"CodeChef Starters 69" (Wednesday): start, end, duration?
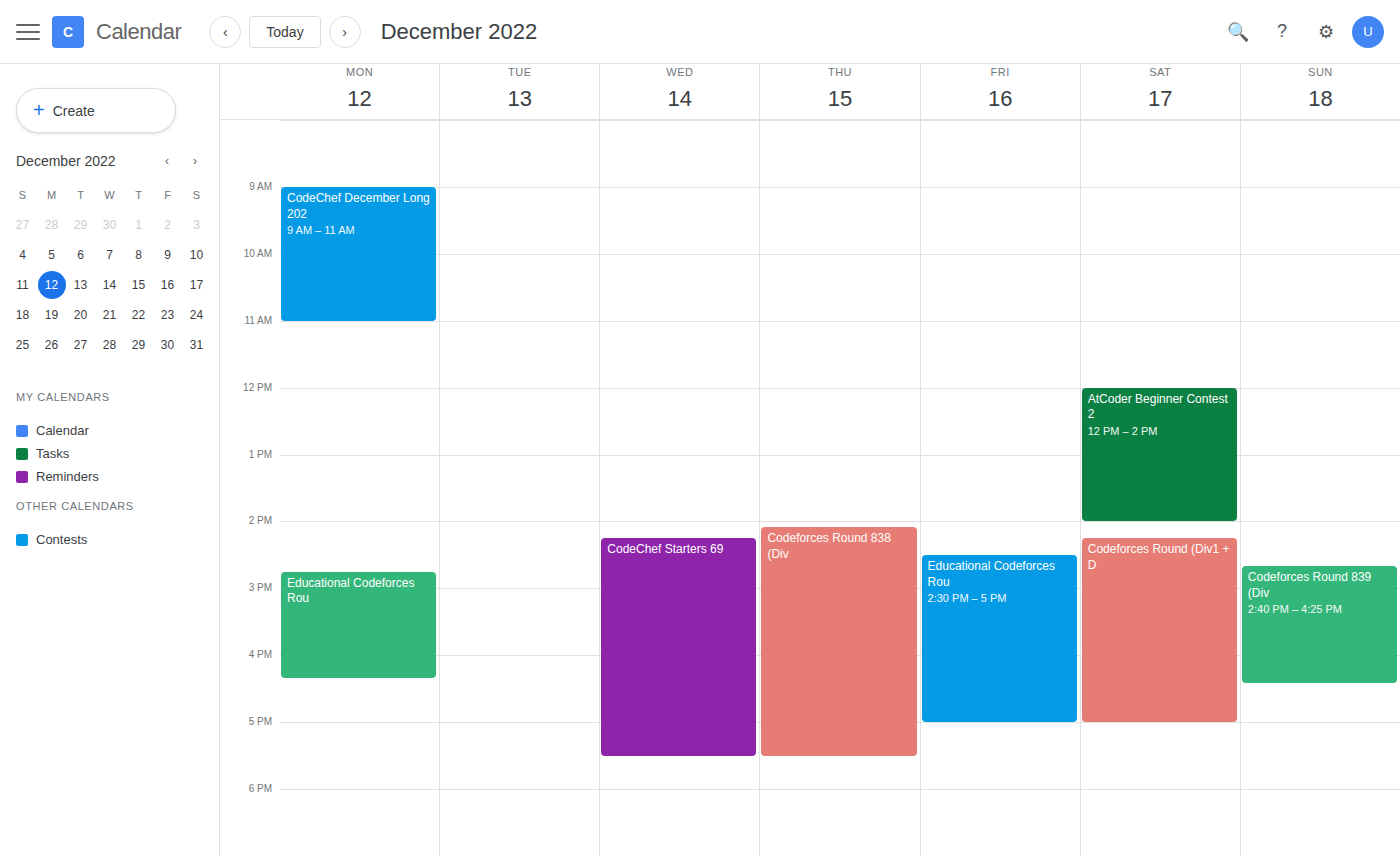
2:15 PM to 5:30 PM, 3 hours 15 minutes